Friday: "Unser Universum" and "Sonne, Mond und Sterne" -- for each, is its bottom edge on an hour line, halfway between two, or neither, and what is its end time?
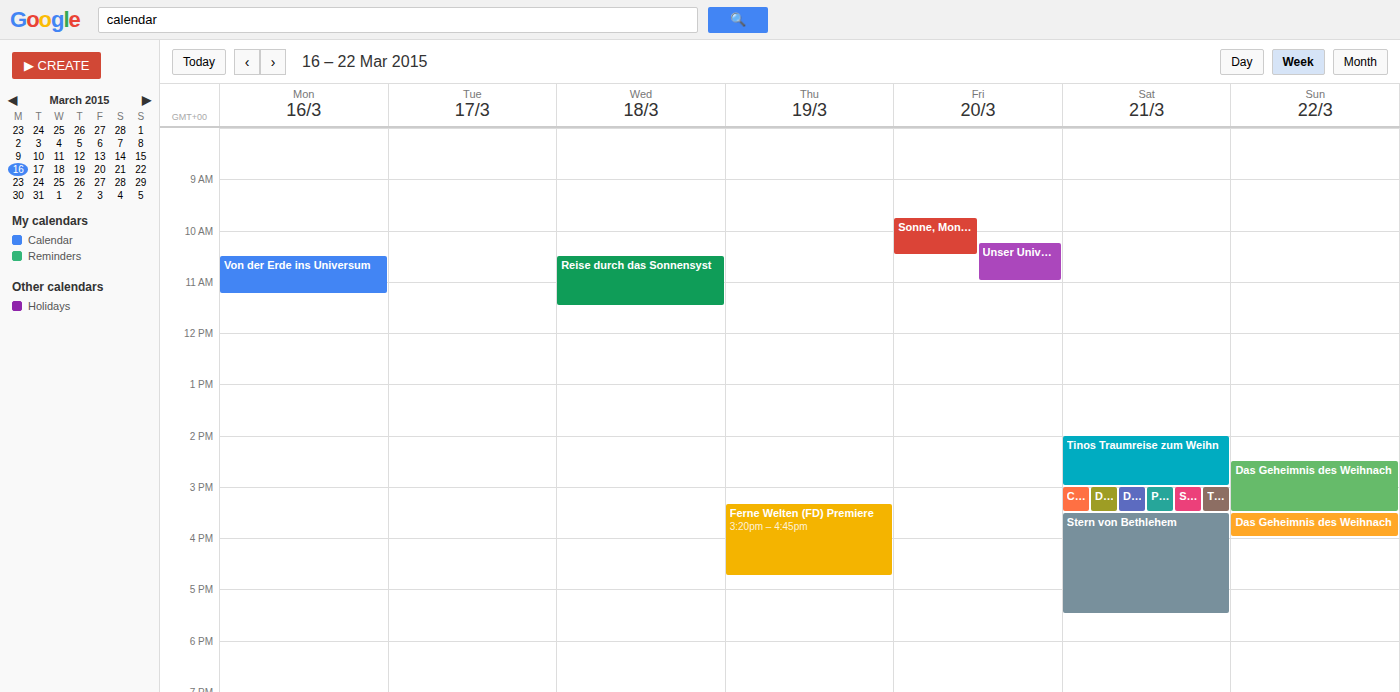
"Unser Universum": 11:00 AM, exactly on the 11 AM line. "Sonne, Mond und Sterne": 10:30 AM, halfway between the 10 AM and 11 AM lines.